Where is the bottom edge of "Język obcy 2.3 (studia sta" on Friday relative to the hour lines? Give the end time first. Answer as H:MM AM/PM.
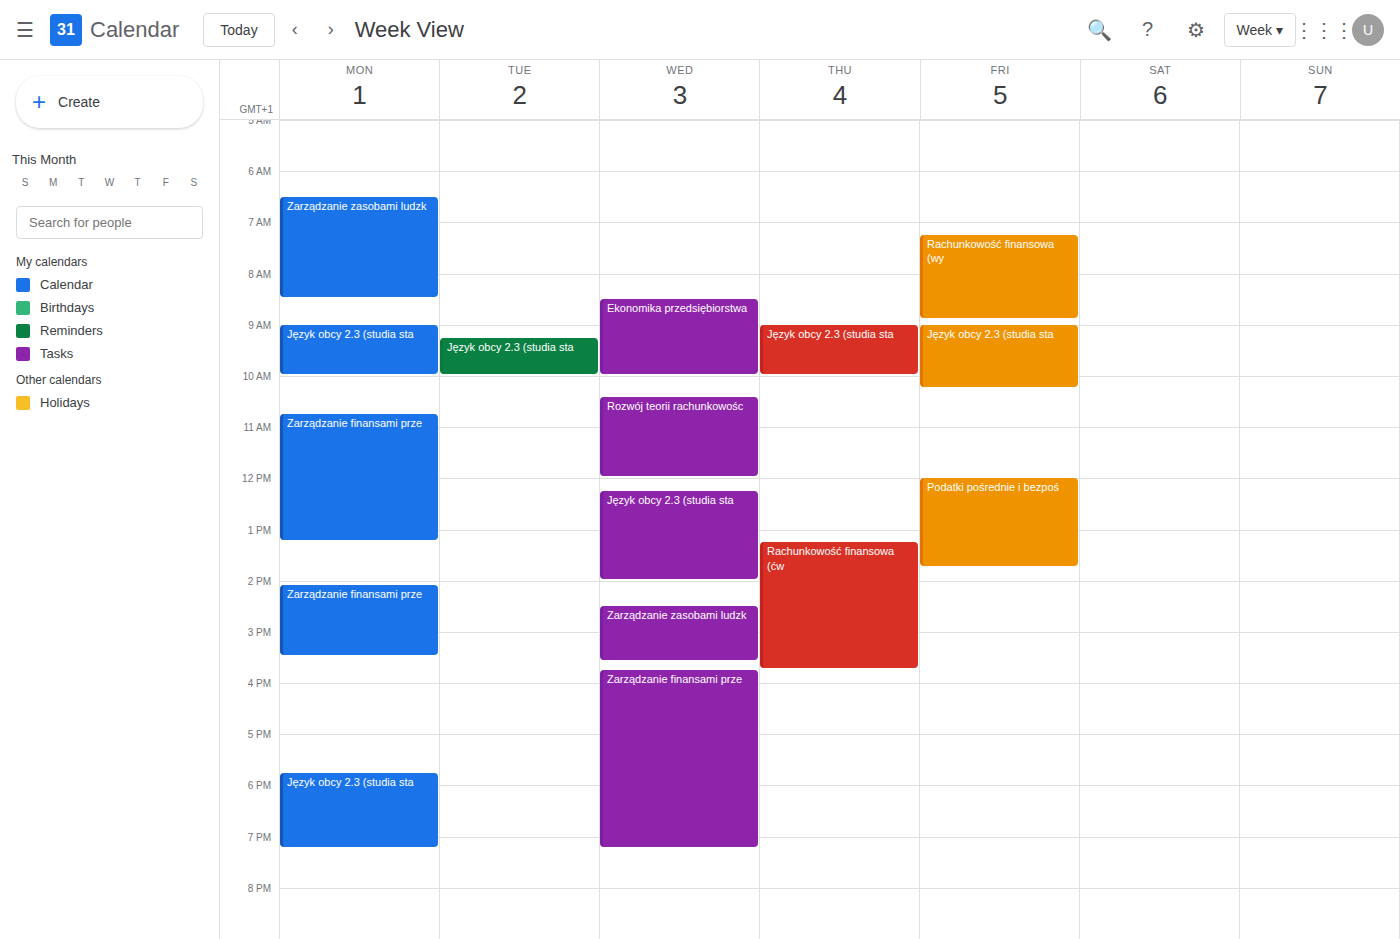
10:15 AM -- neither: a quarter of the way from the 10 AM line to the 11 AM line.